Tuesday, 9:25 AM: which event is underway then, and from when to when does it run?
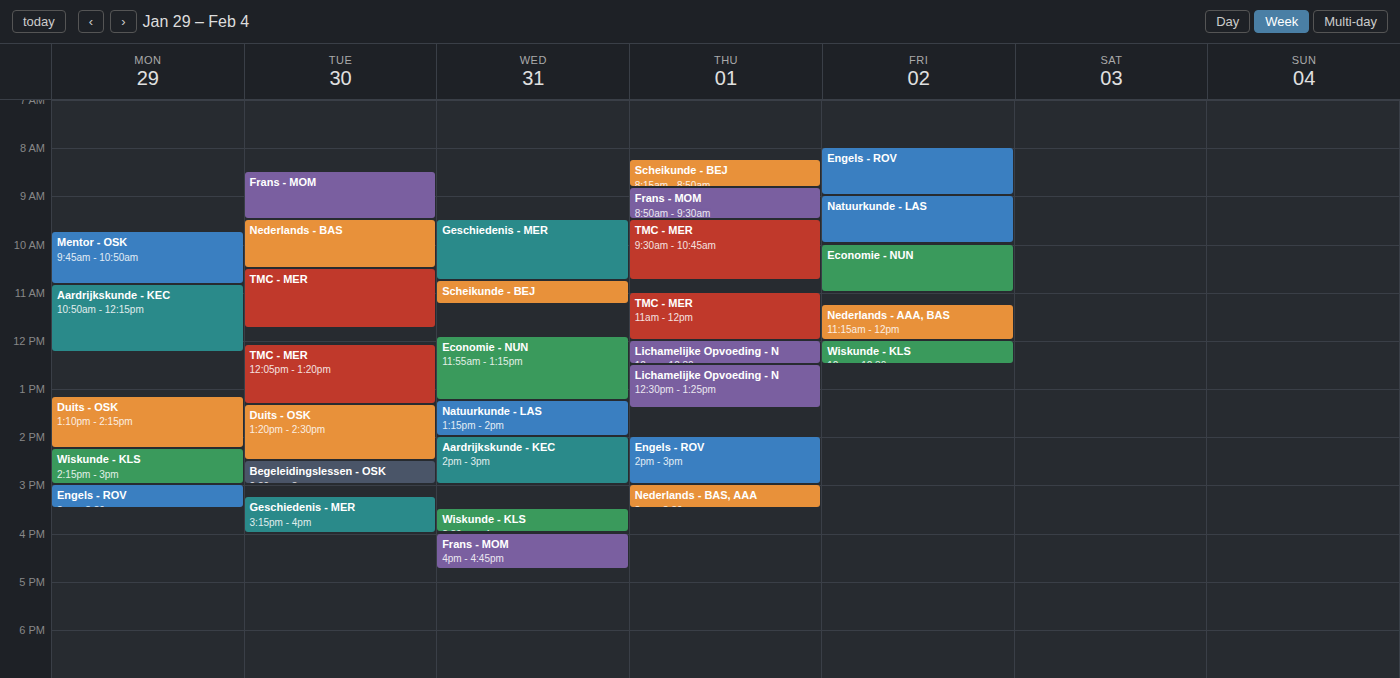
"Frans - MOM", 8:30 AM to 9:30 AM